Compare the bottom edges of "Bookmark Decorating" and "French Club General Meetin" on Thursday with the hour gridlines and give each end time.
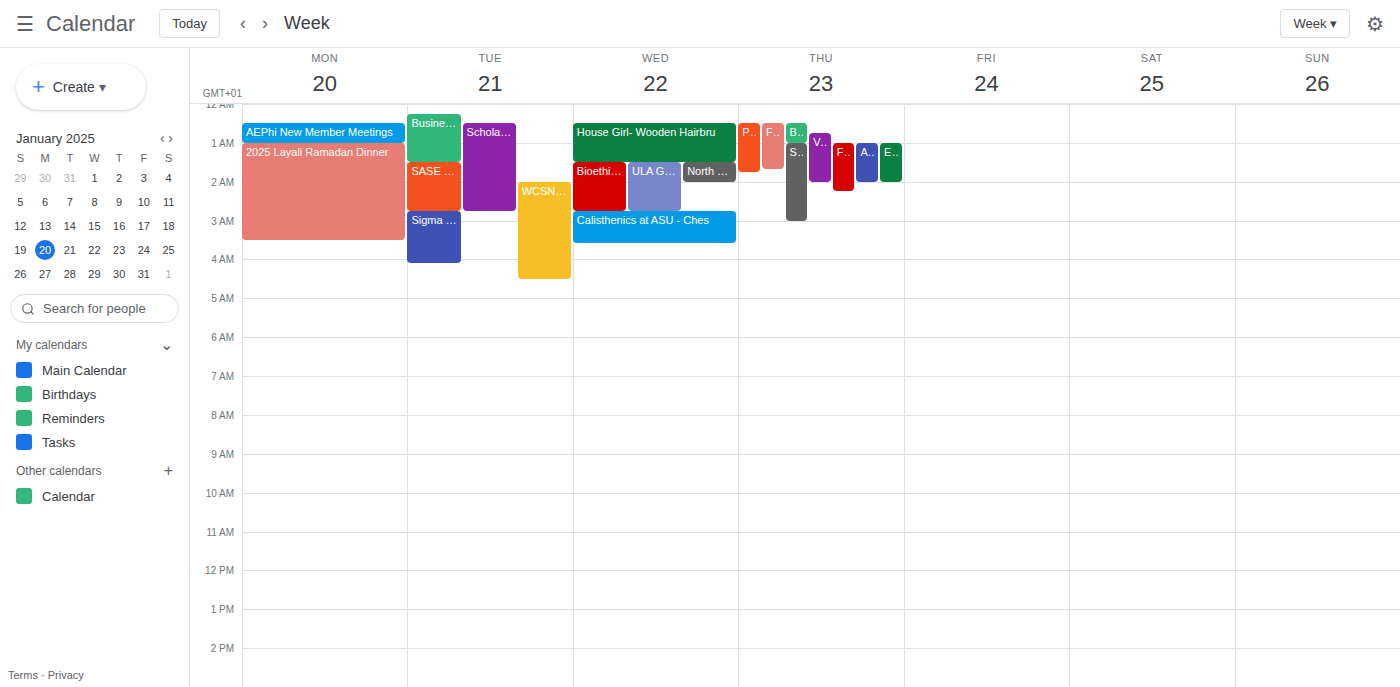
"Bookmark Decorating": 01:00, exactly on the 01:00 line. "French Club General Meetin": 02:15, neither: a quarter of the way from the 02:00 line to the 03:00 line.